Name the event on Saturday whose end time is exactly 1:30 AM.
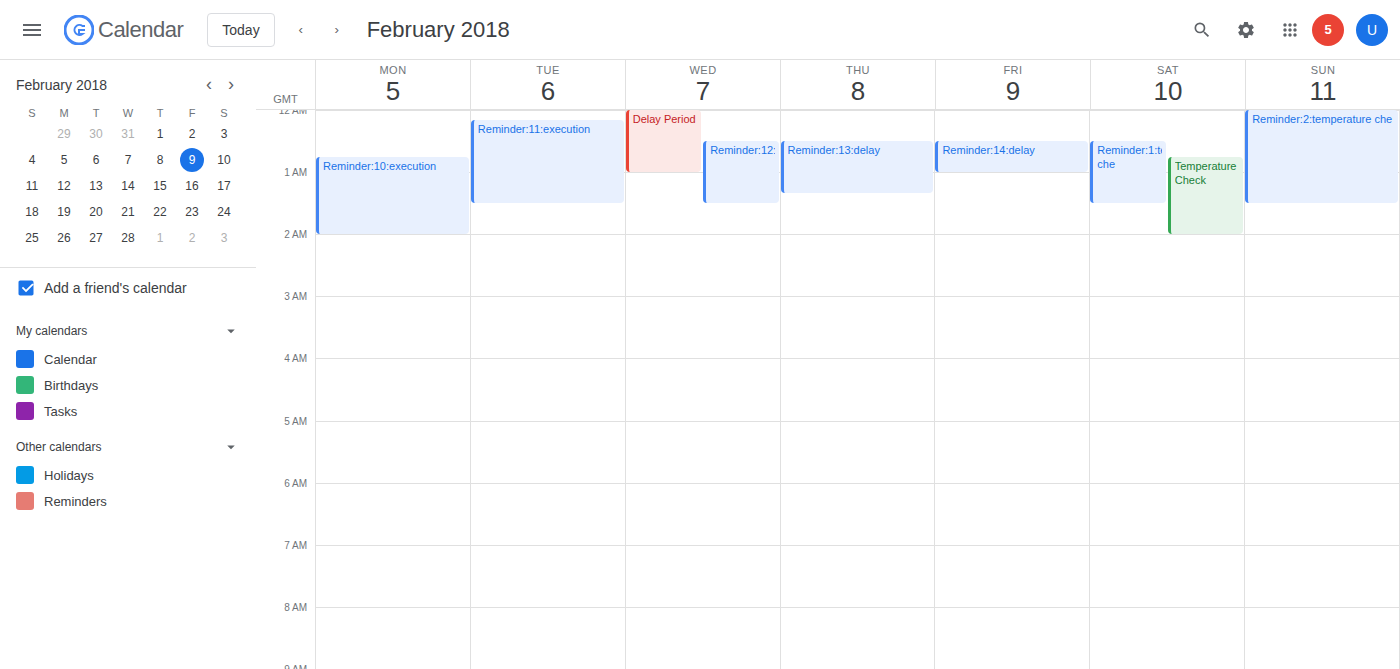
"Reminder:1:temperature che"